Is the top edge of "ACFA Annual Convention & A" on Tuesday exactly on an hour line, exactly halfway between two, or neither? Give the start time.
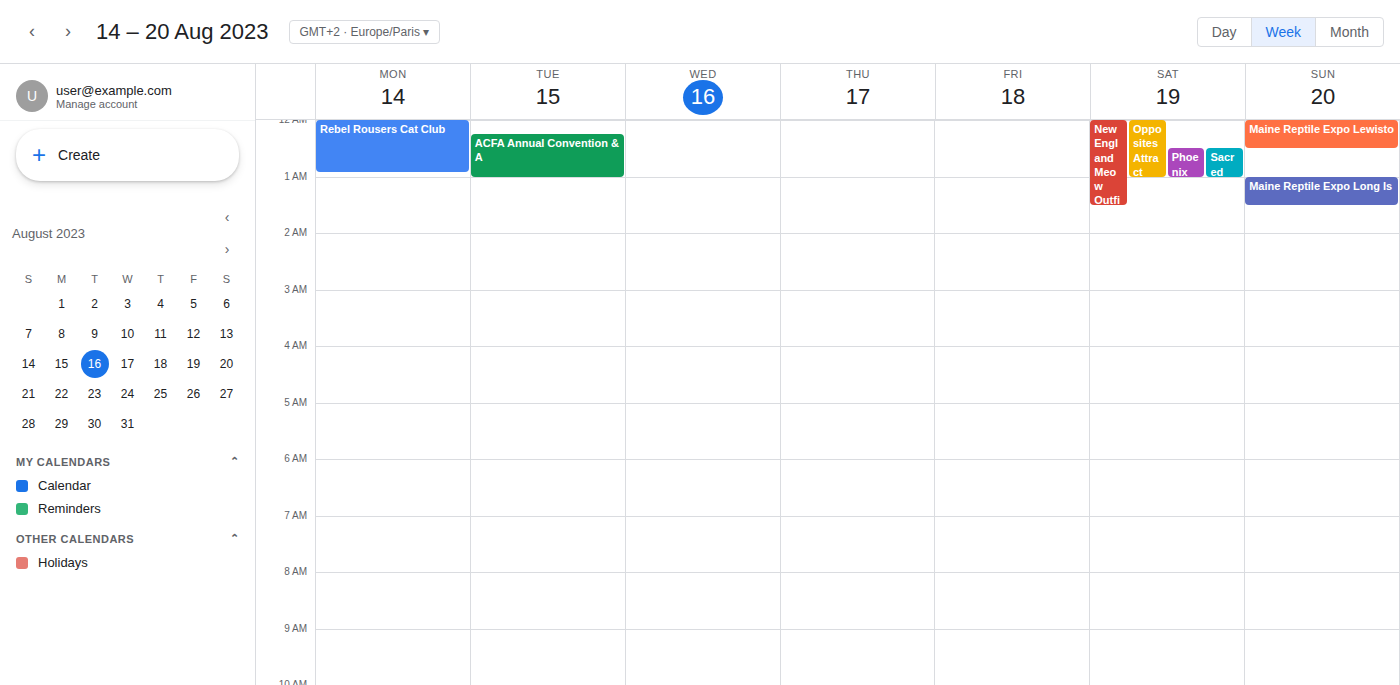
12:15 AM -- neither: a quarter of the way from the 12 AM line to the 1 AM line.